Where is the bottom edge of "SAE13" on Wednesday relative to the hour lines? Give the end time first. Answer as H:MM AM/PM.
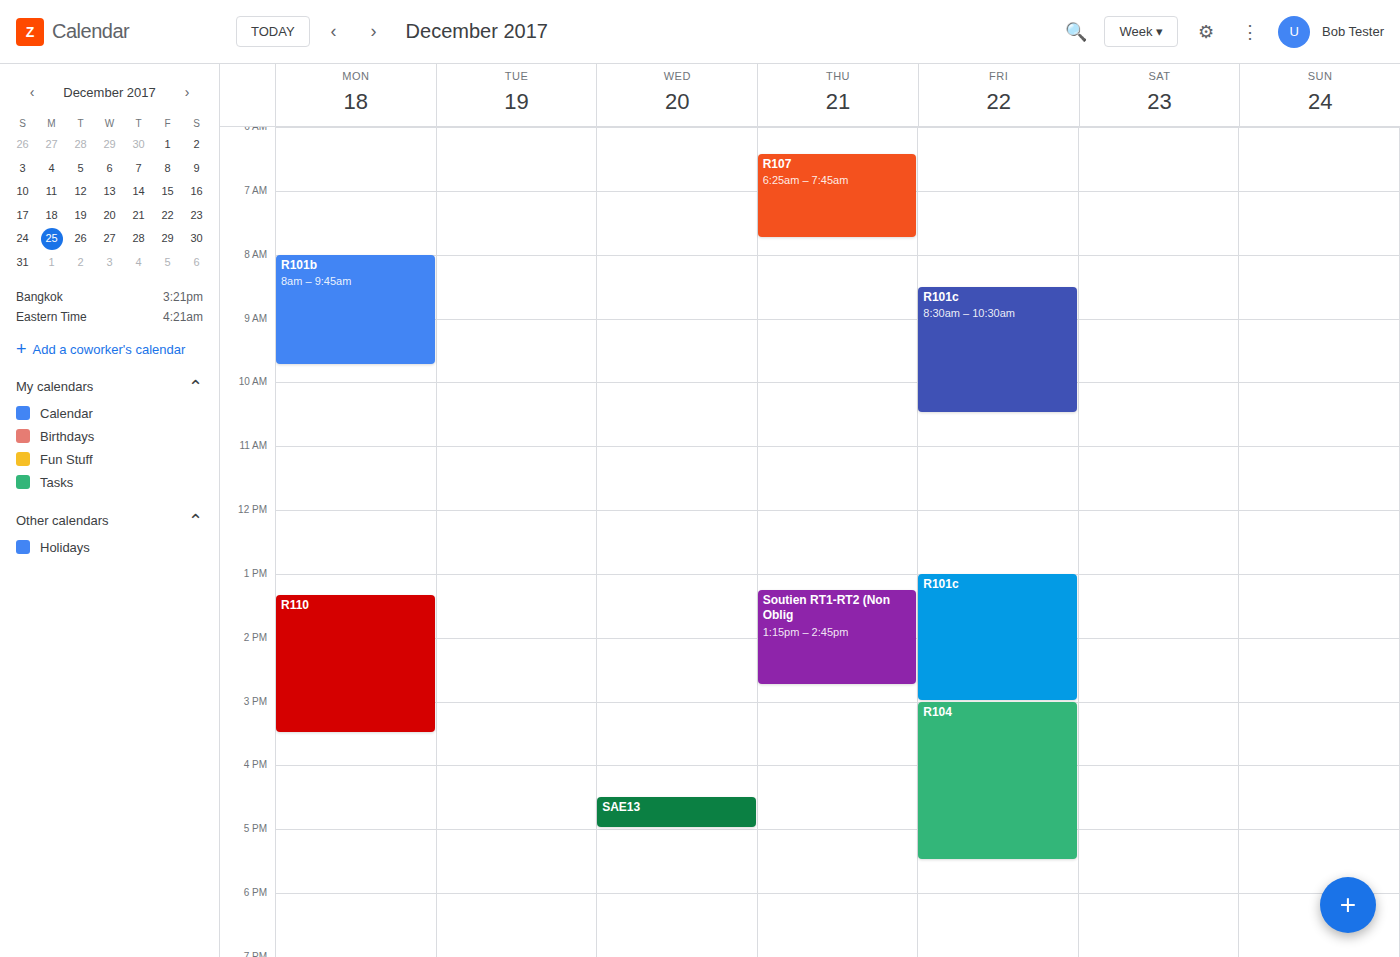
5:00 PM -- exactly on the 5 PM line.